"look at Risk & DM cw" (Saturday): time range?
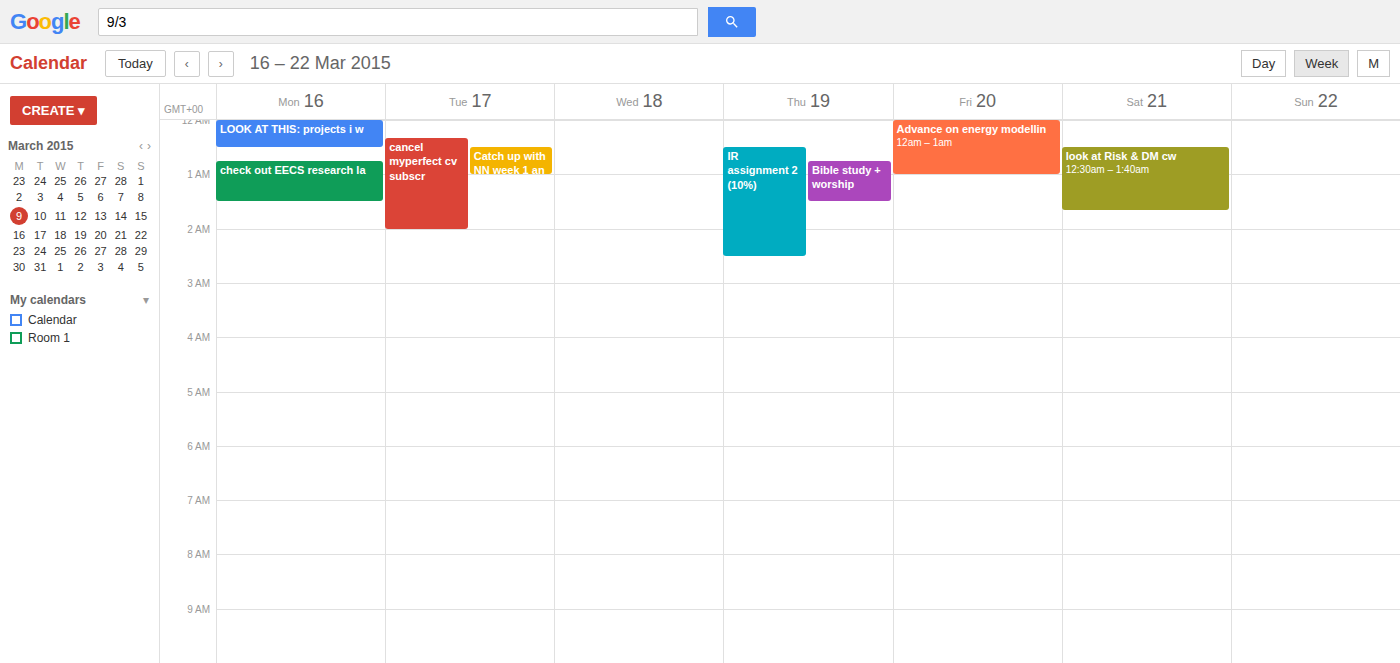
12:30 AM to 1:40 AM